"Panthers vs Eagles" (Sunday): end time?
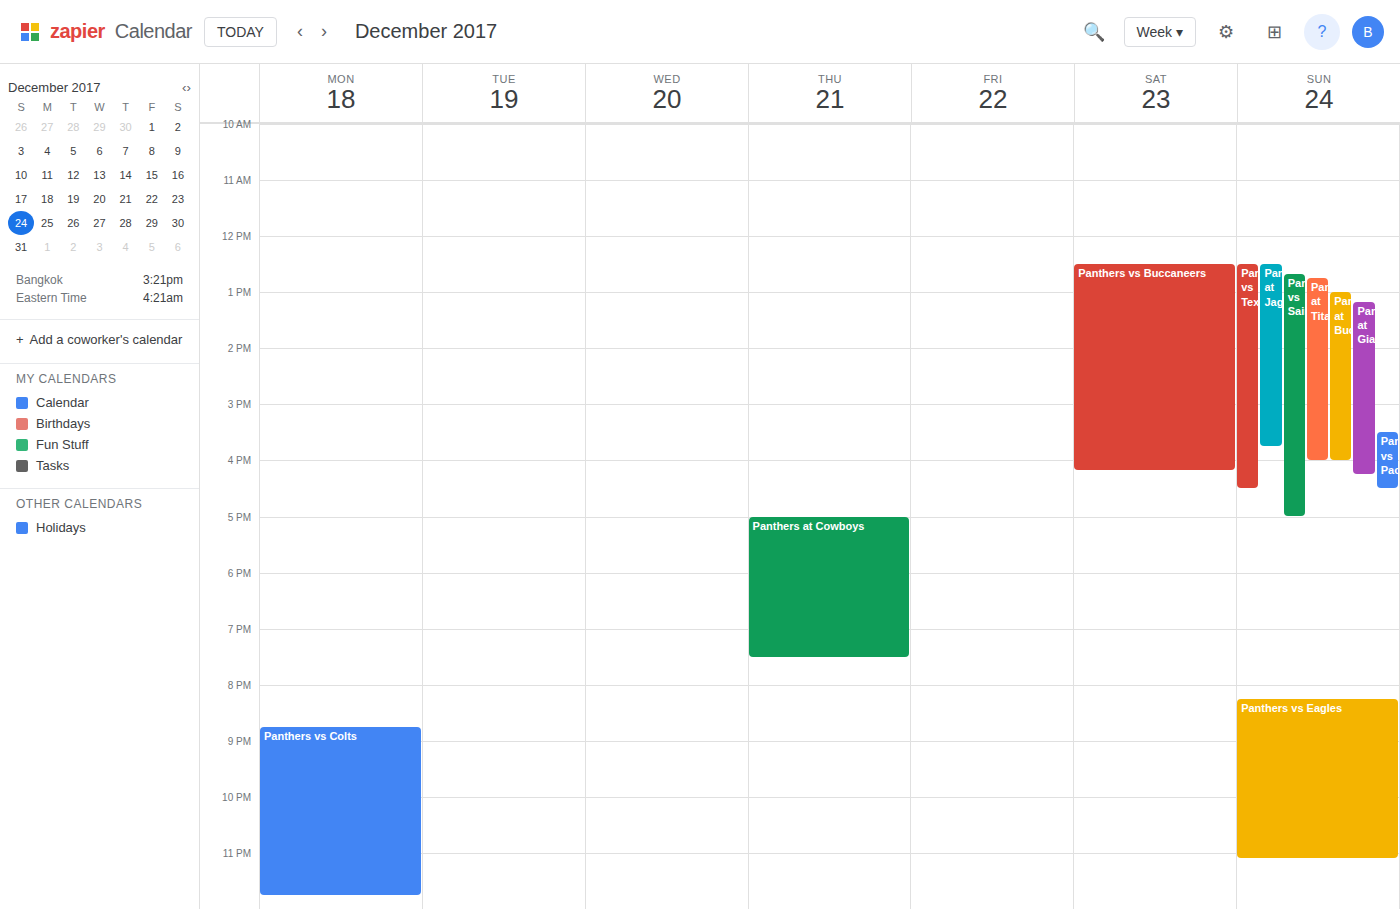
11:05 PM